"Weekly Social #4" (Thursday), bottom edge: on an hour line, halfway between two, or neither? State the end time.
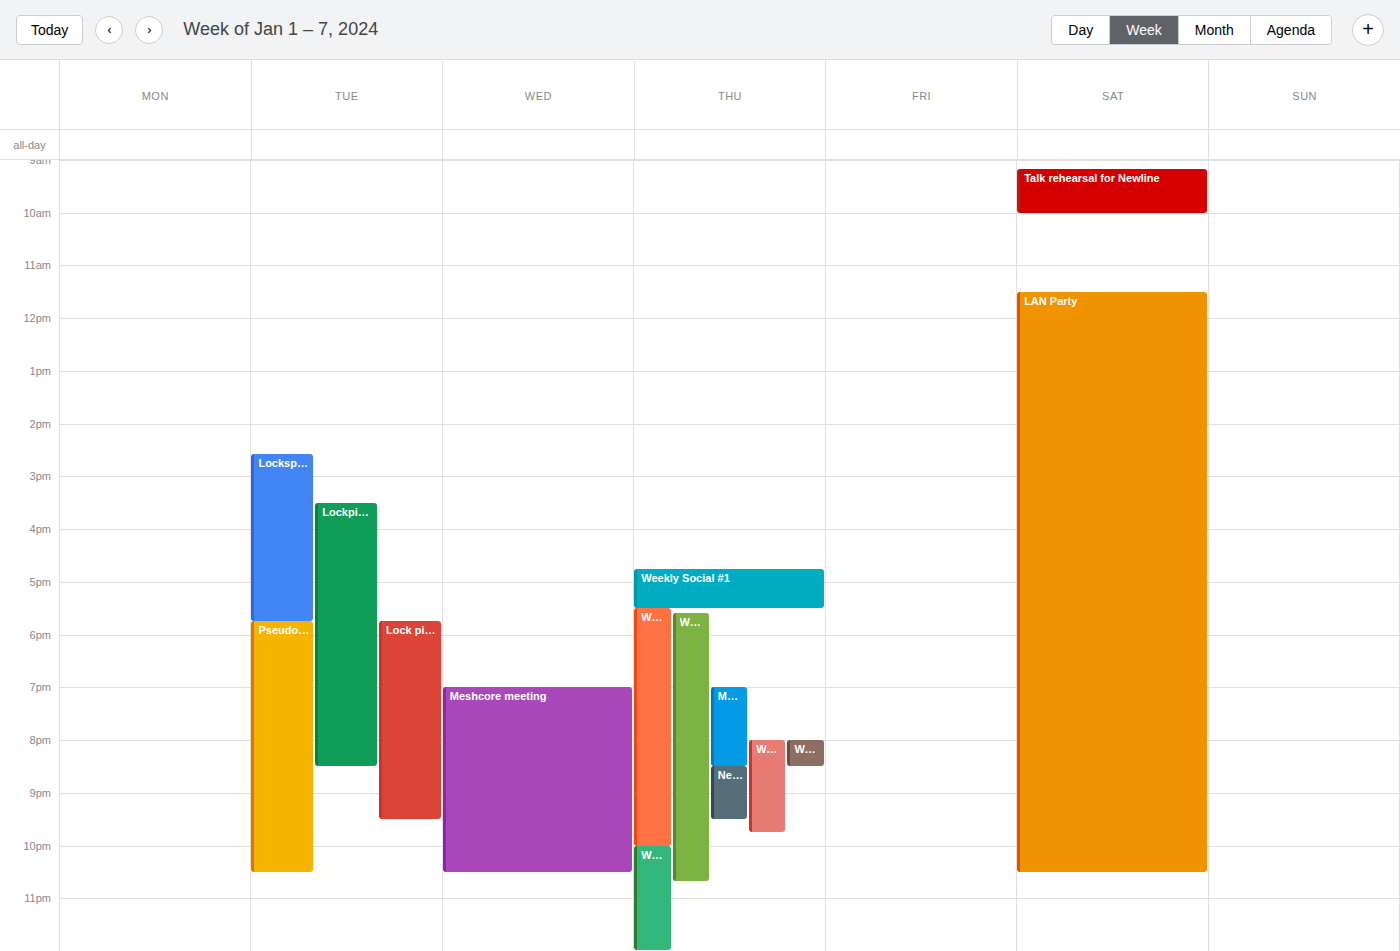
10:00 PM -- exactly on the 10 PM line.